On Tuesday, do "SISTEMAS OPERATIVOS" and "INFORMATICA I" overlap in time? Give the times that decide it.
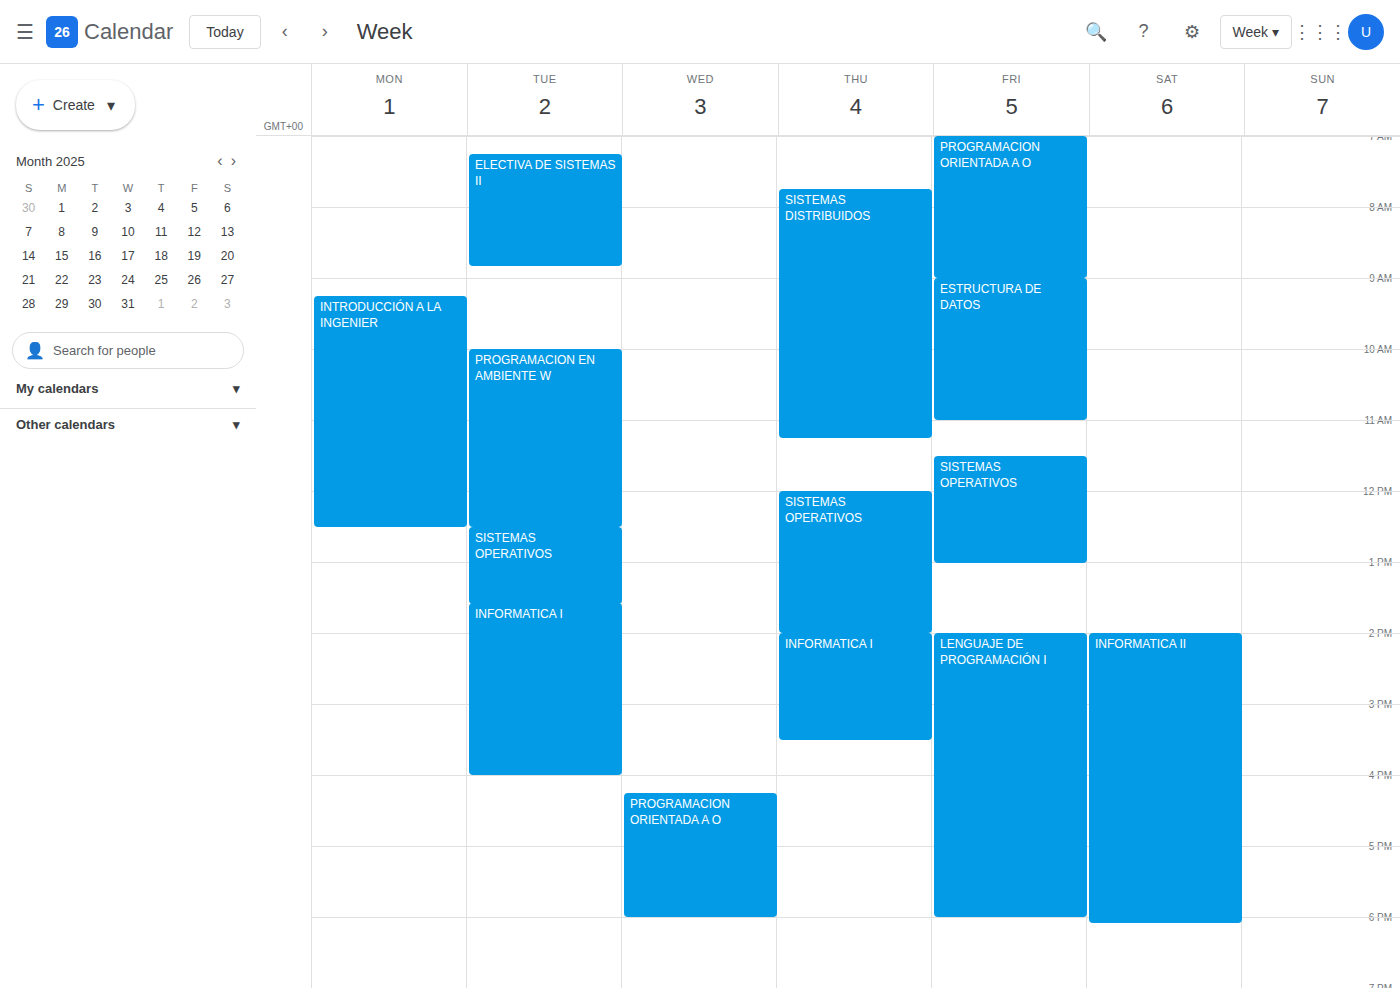
"SISTEMAS OPERATIVOS" ends at 1:35 PM, exactly when "INFORMATICA I" starts -- they touch but do not overlap.